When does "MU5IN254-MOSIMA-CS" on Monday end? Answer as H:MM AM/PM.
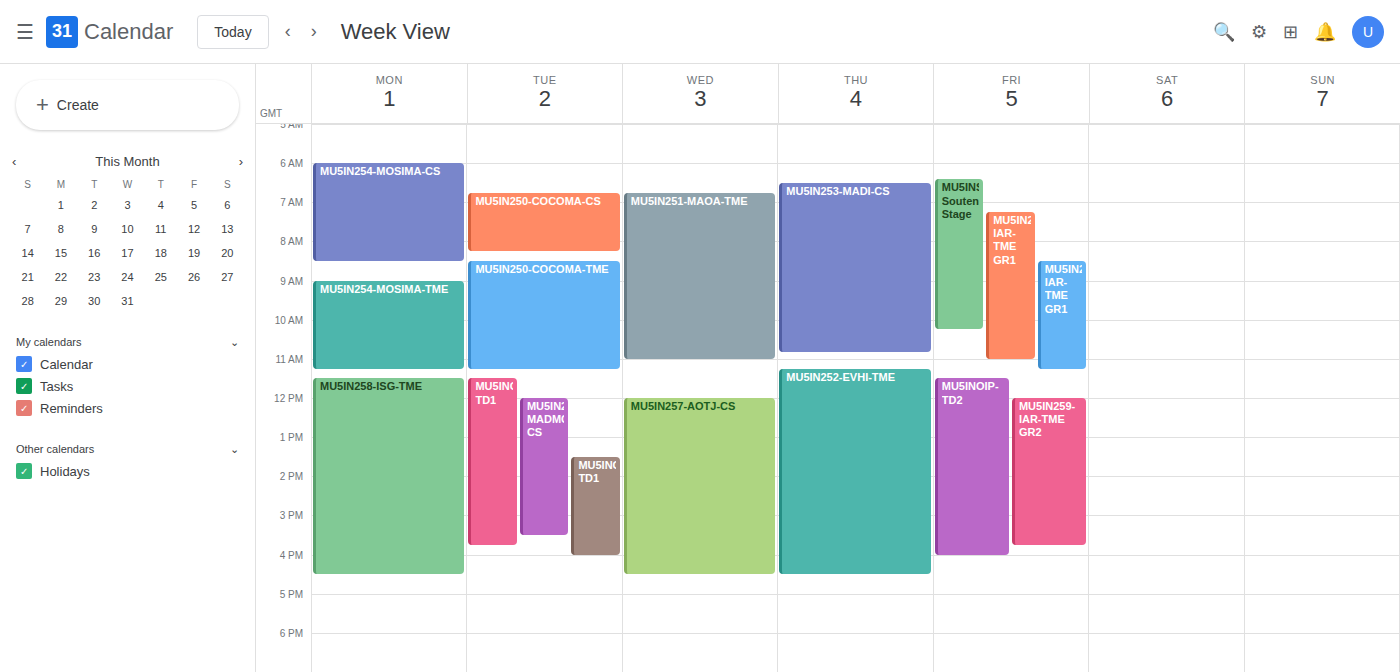
8:30 AM